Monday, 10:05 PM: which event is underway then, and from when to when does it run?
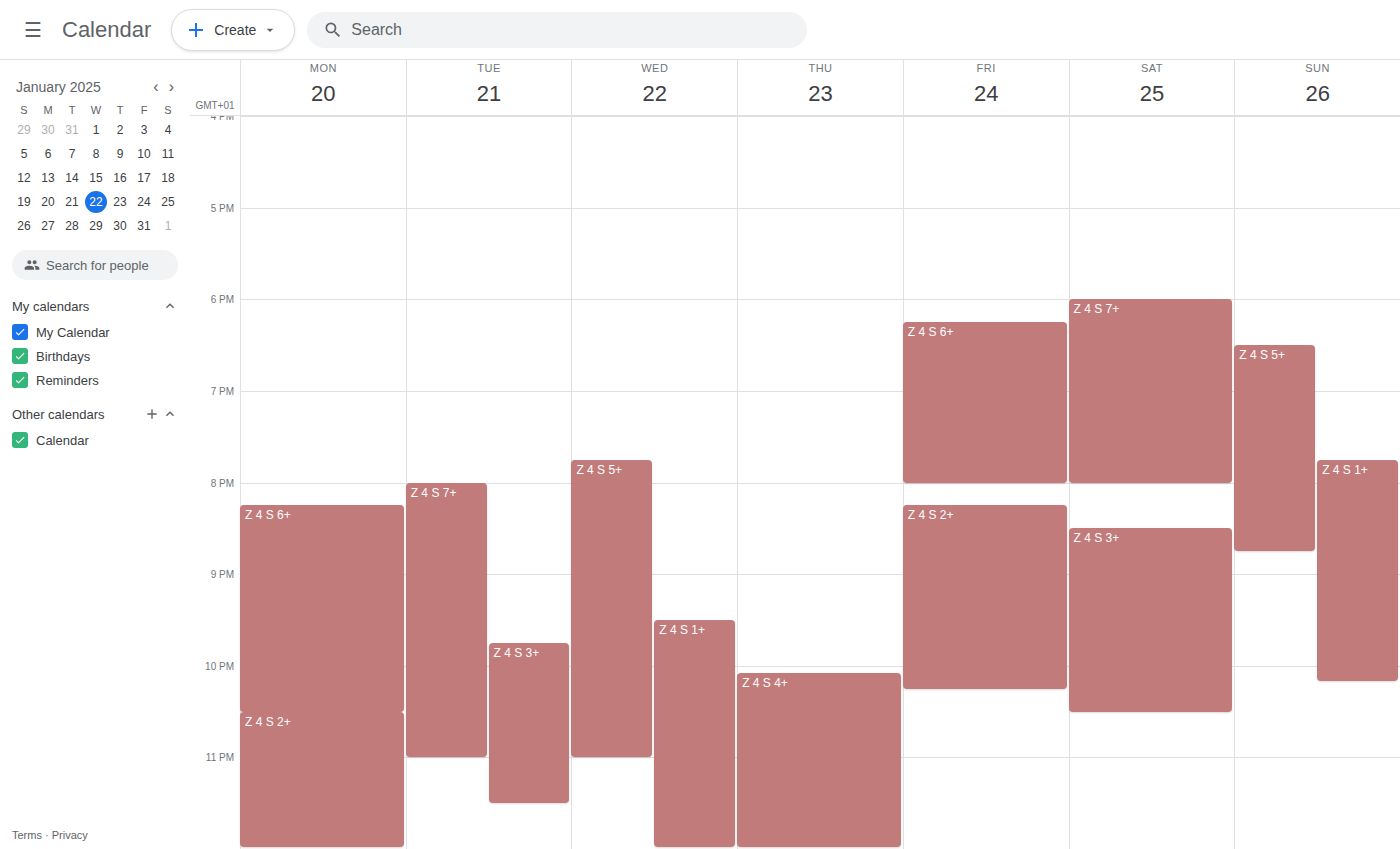
"Z 4 S 6+", 8:15 PM to 10:30 PM